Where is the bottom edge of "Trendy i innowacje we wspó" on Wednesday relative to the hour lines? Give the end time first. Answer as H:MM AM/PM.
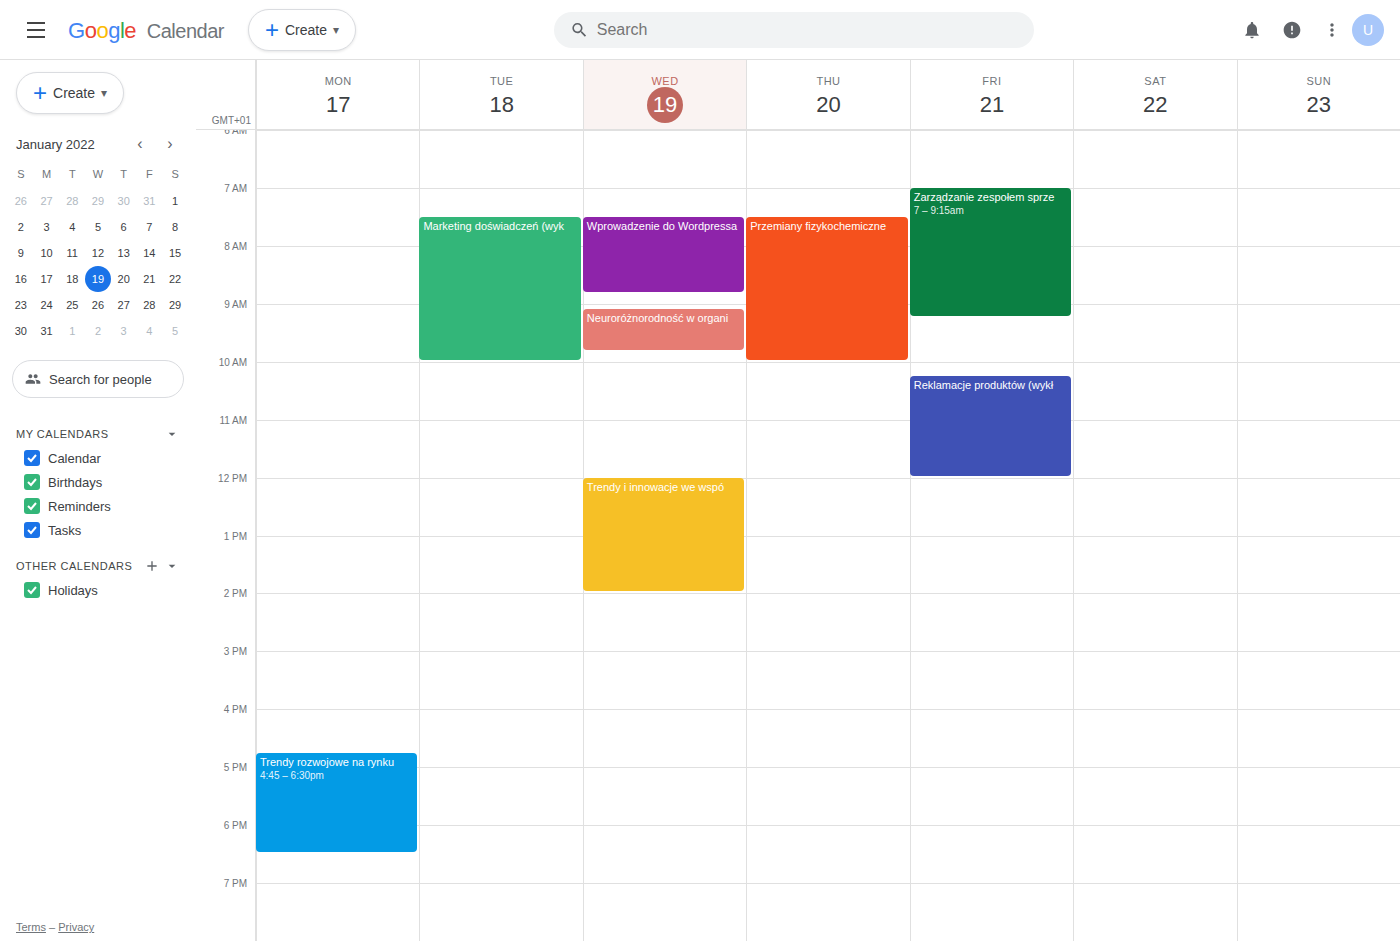
2:00 PM -- exactly on the 2 PM line.